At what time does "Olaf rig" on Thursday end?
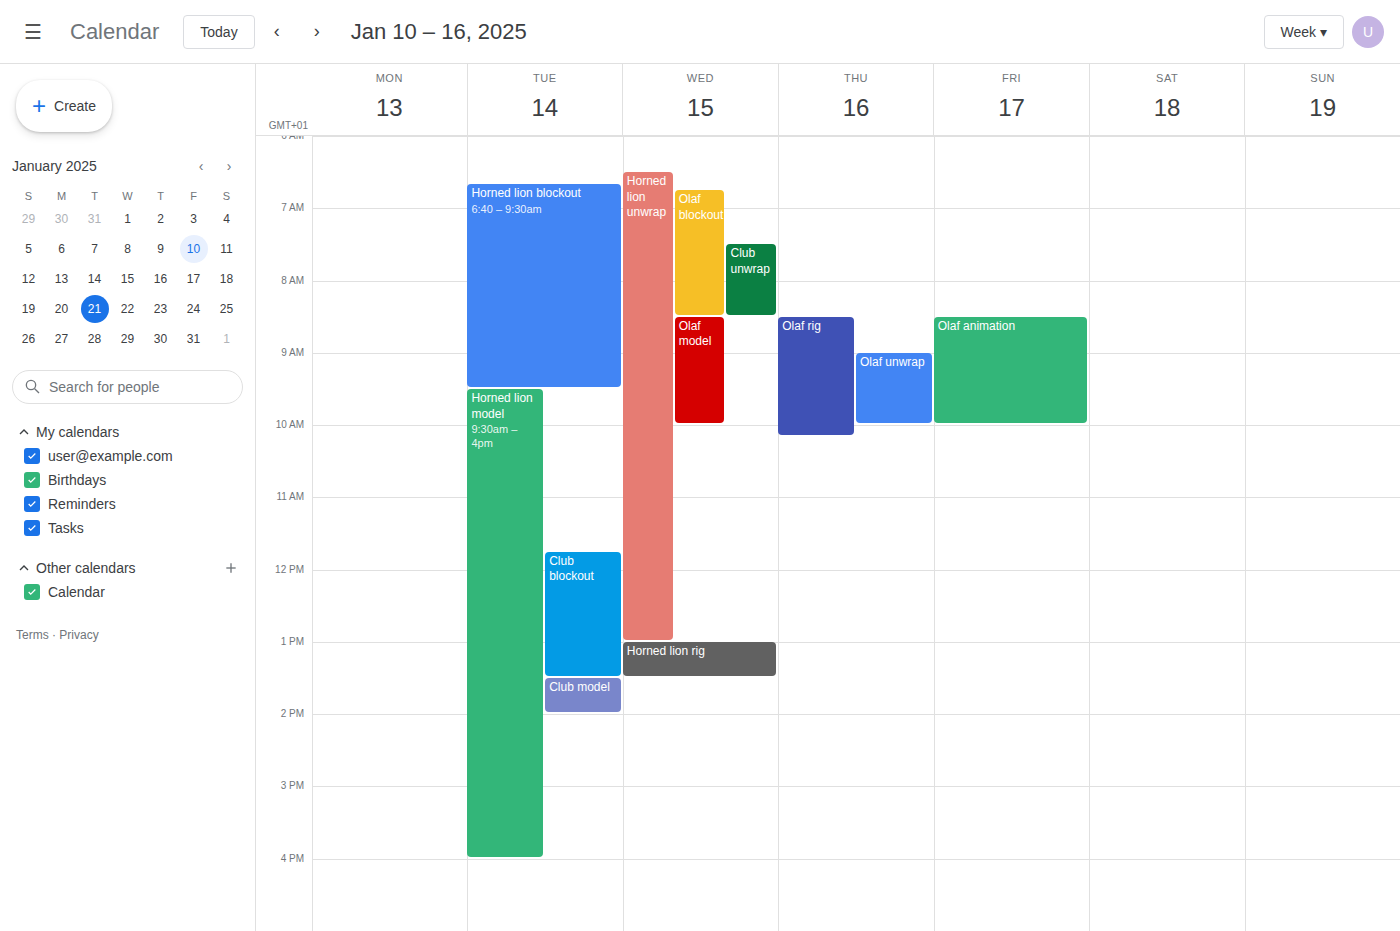
10:10 AM